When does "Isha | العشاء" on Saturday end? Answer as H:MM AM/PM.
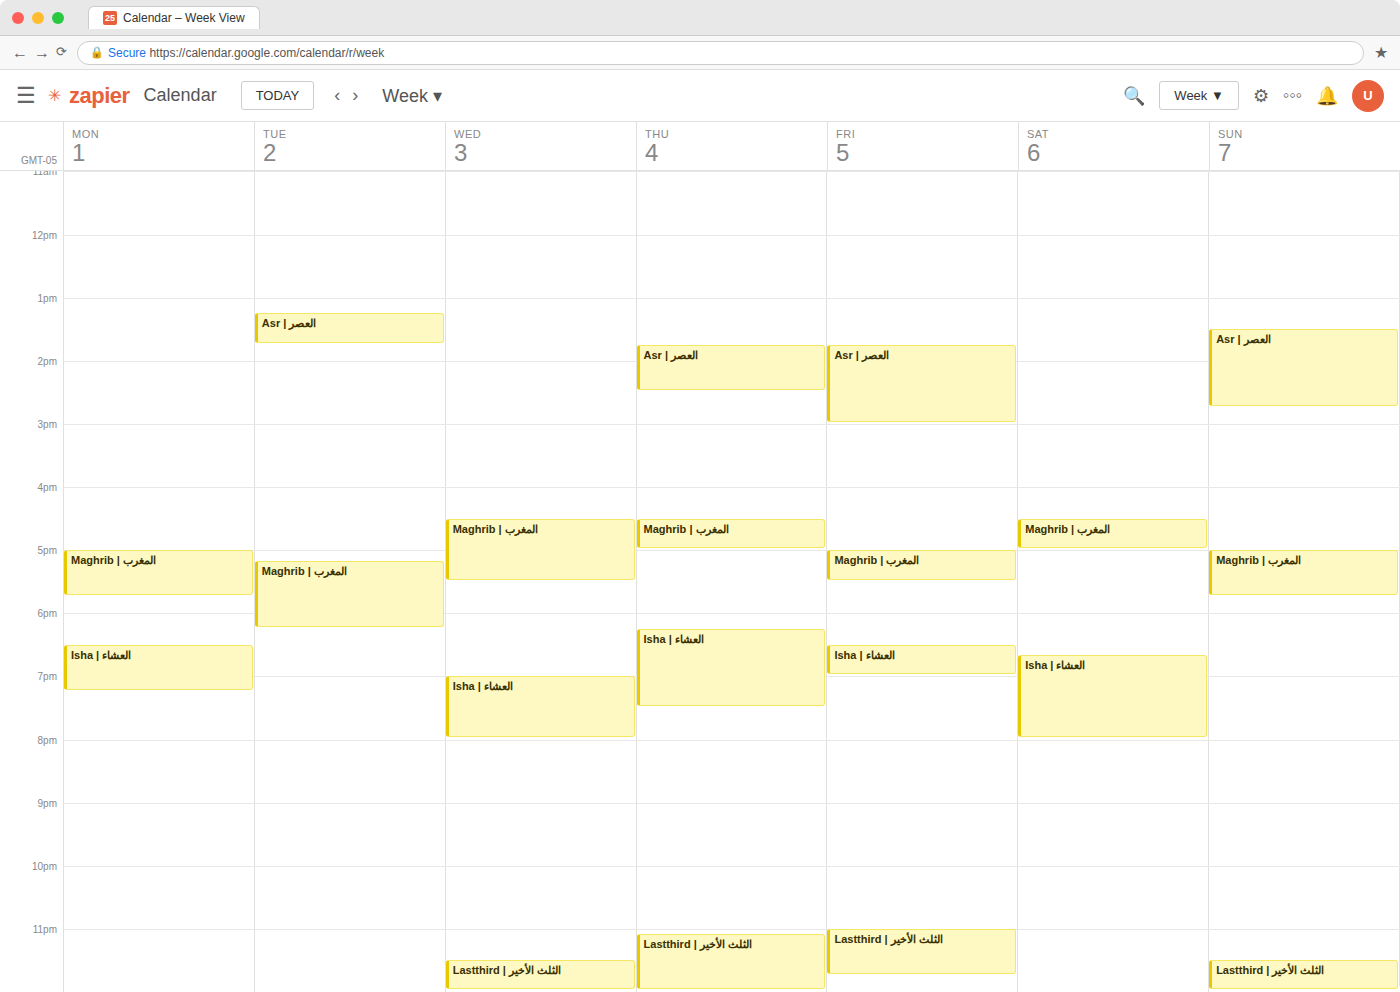
8:00 PM